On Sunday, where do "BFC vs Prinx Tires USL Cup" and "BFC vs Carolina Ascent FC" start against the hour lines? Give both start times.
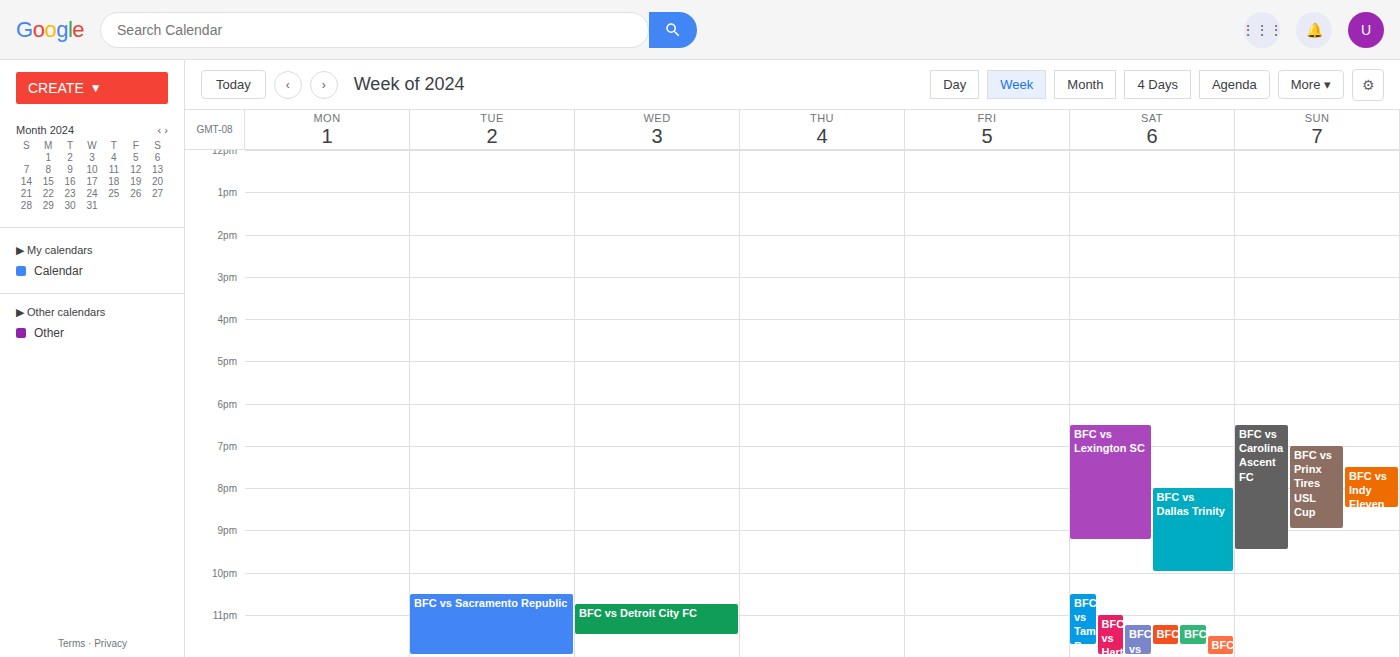
"BFC vs Prinx Tires USL Cup": 7:00 PM, exactly on the 7 PM line. "BFC vs Carolina Ascent FC": 6:30 PM, halfway between the 6 PM and 7 PM lines.